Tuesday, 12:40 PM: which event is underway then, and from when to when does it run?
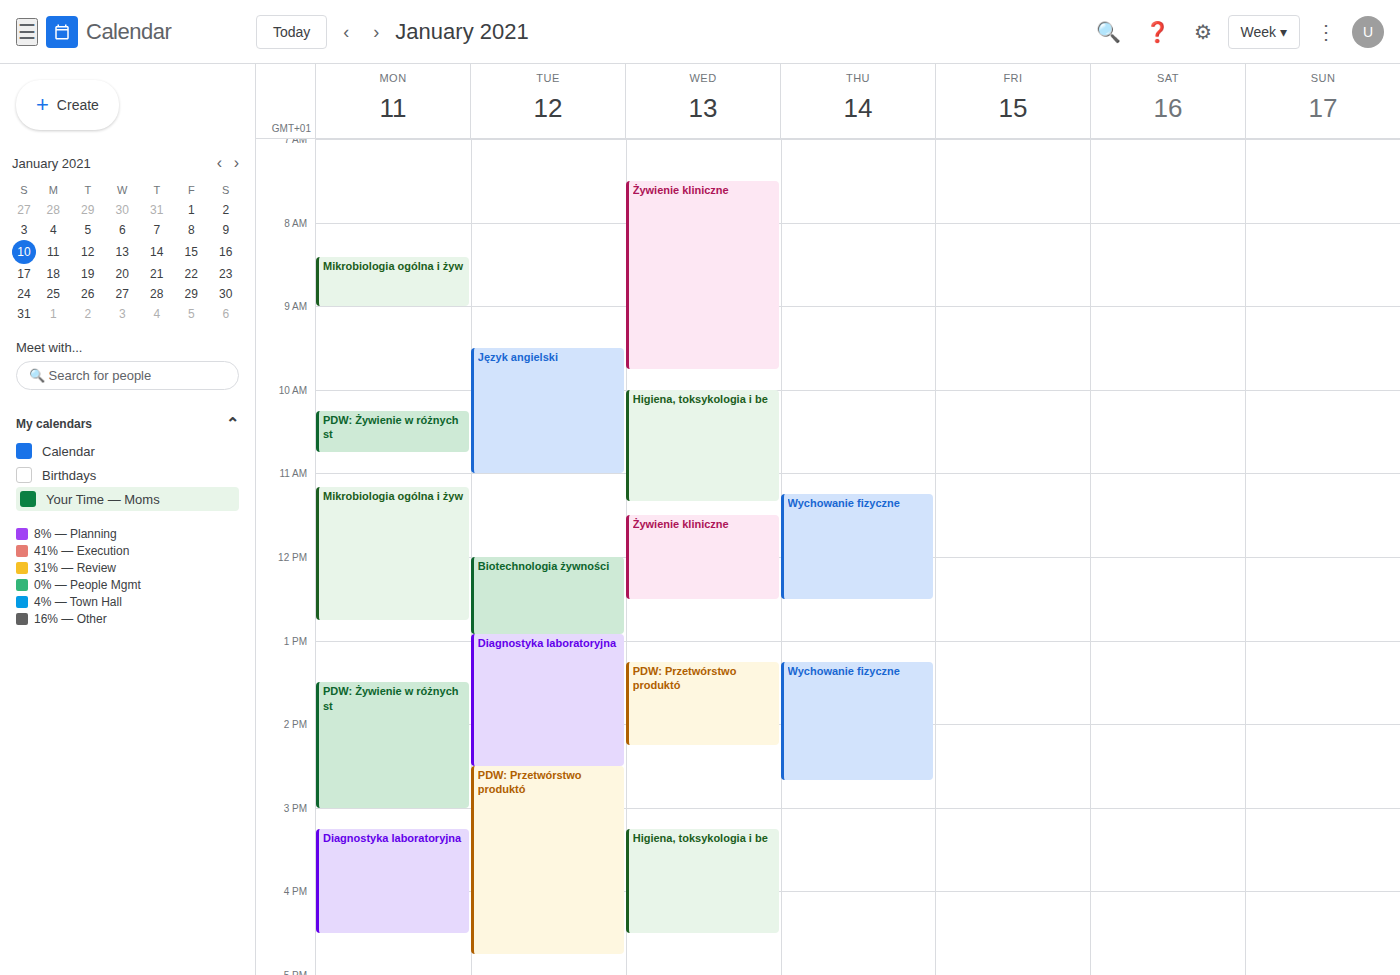
"Biotechnologia żywności", 12:00 PM to 12:55 PM